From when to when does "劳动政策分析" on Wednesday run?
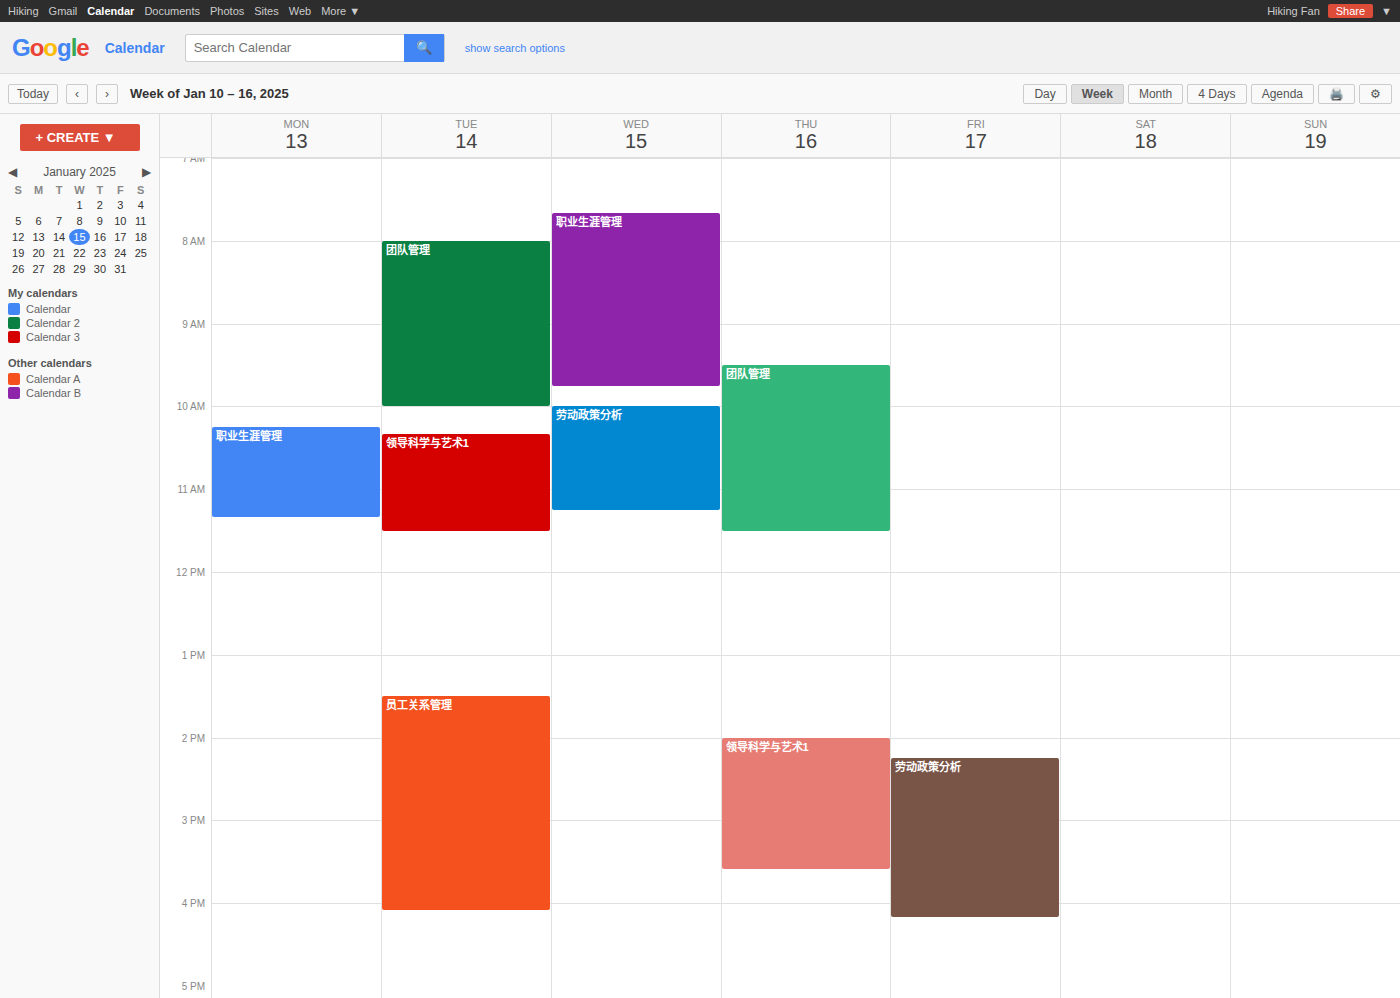
10:00 AM to 11:15 AM